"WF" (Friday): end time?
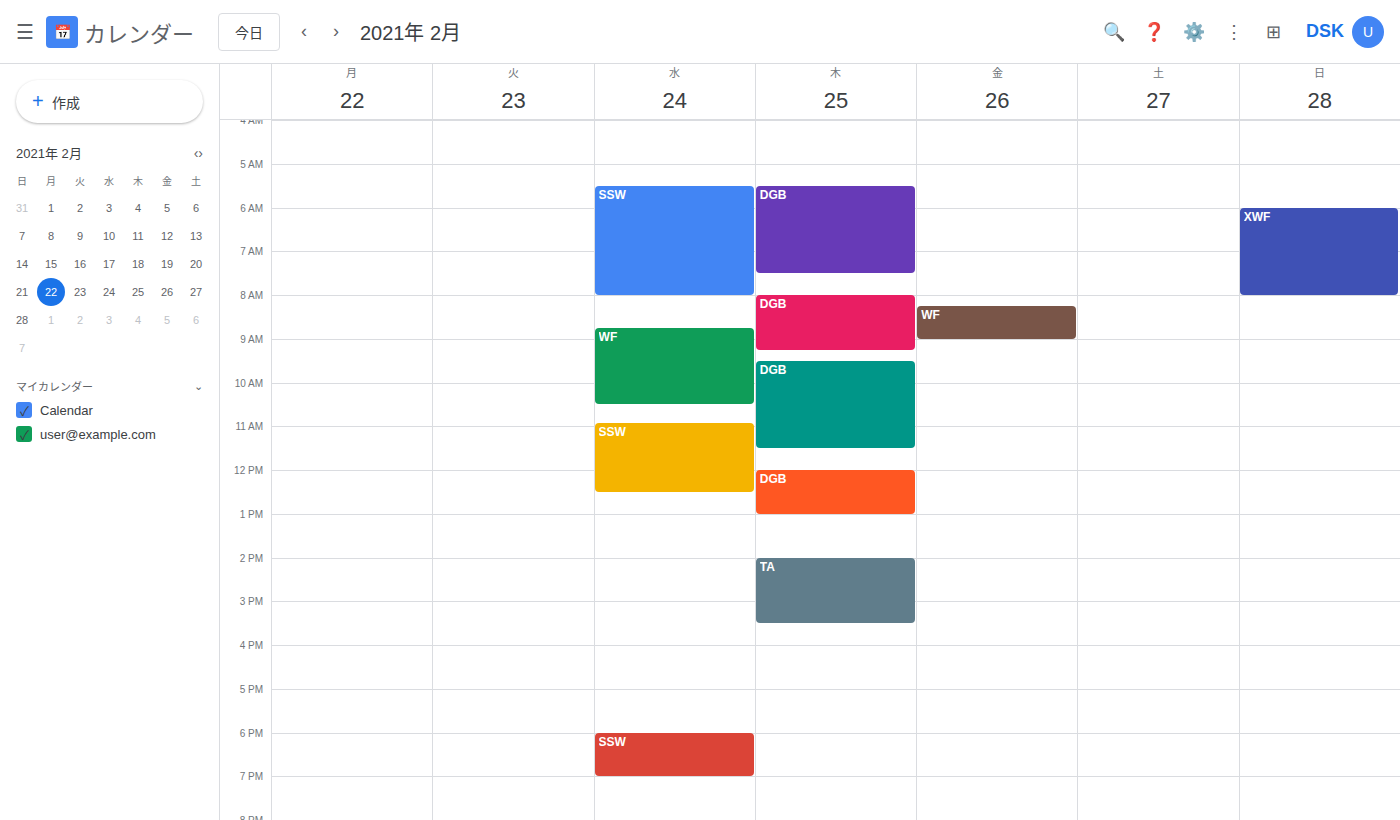
9:00 AM